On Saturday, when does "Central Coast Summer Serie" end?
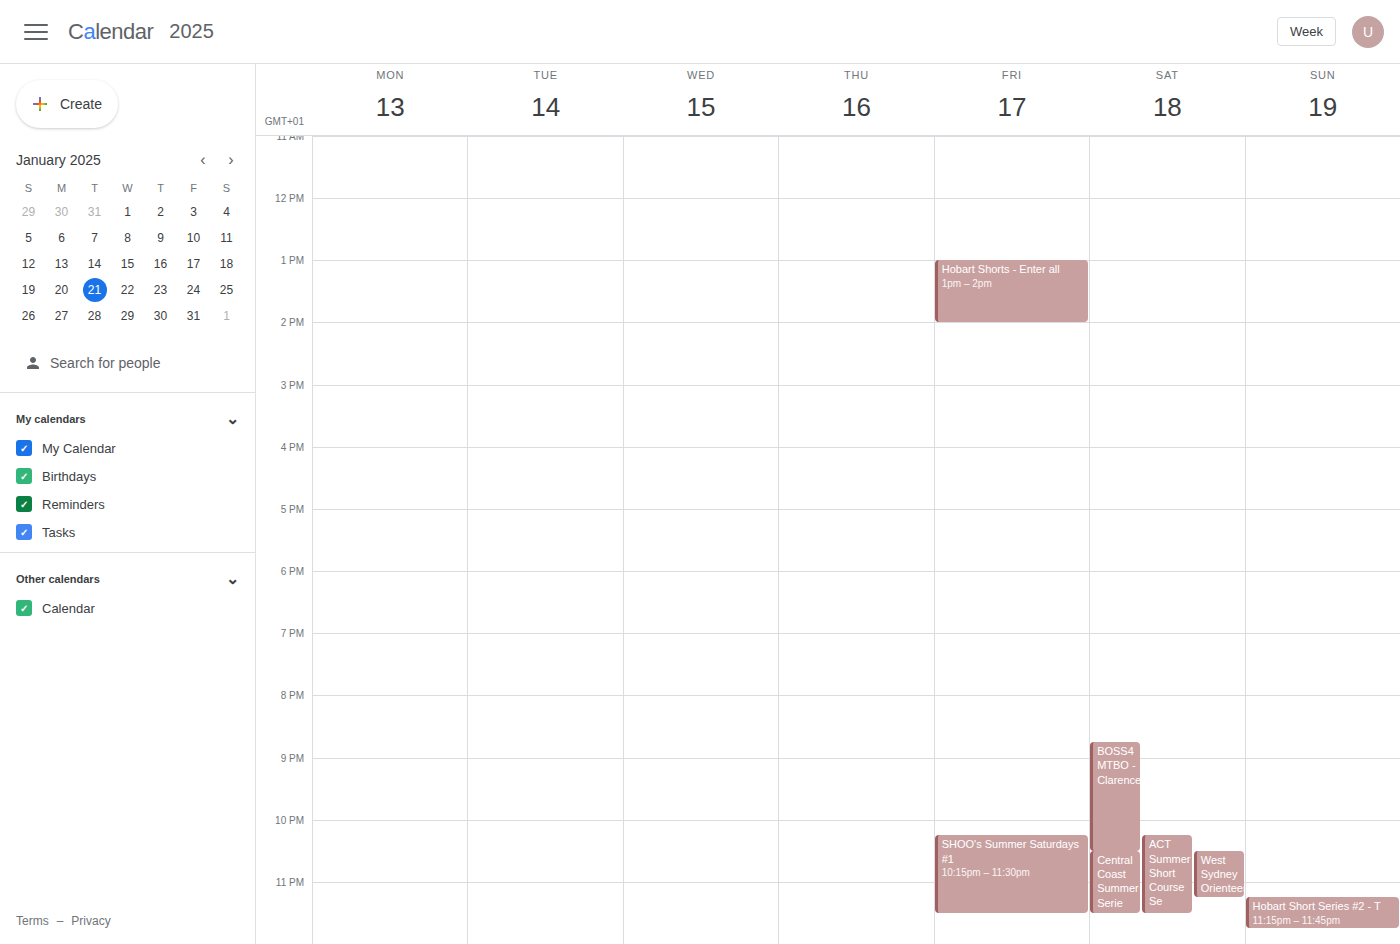
11:30 PM